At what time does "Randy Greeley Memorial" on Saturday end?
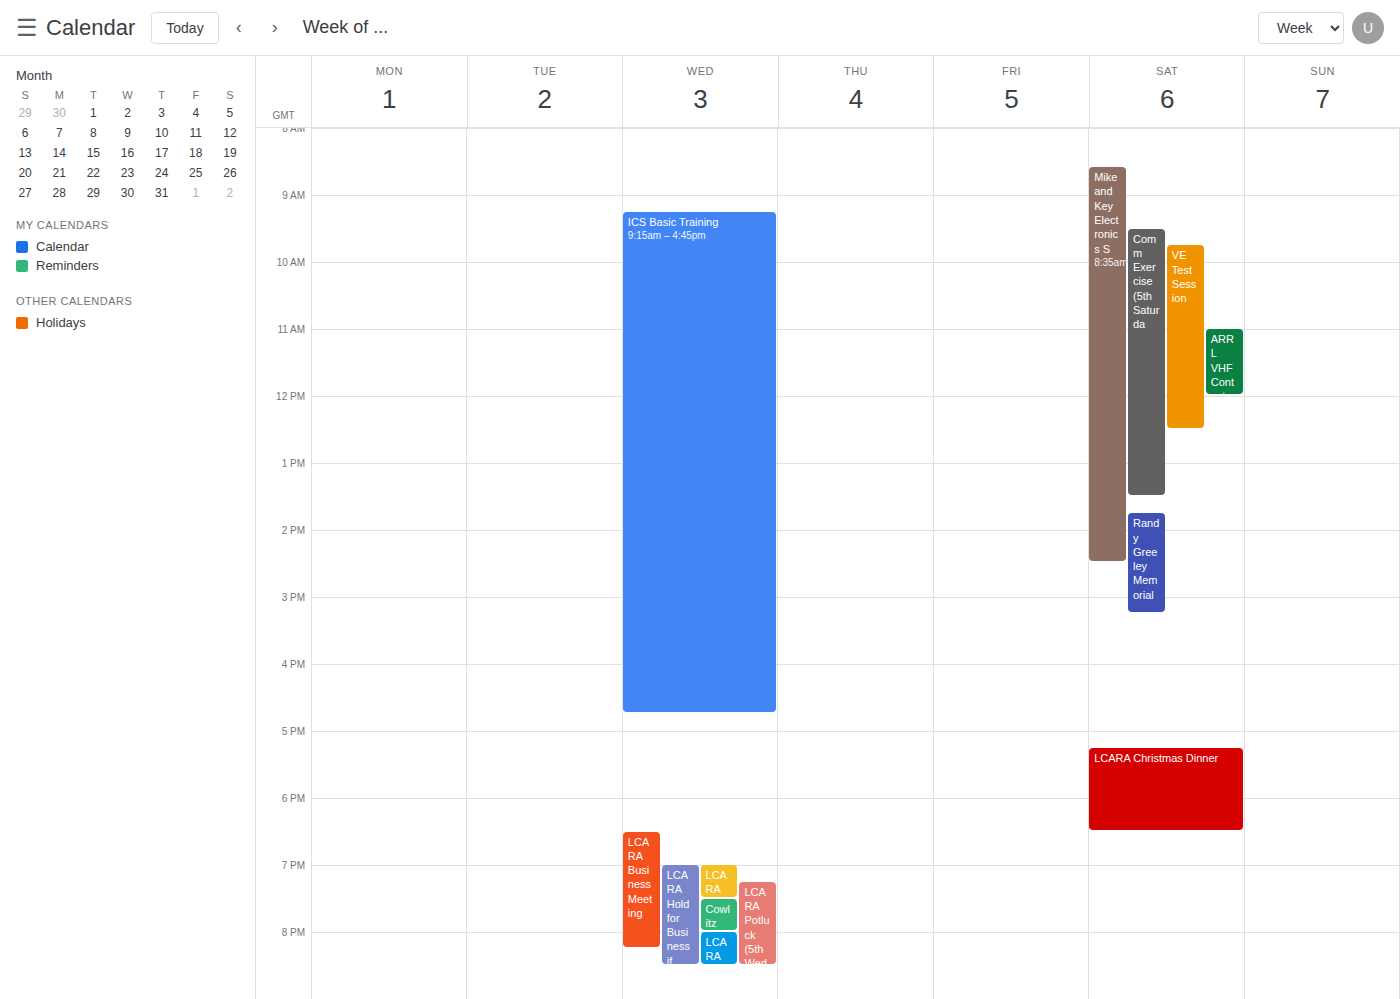
3:15 PM